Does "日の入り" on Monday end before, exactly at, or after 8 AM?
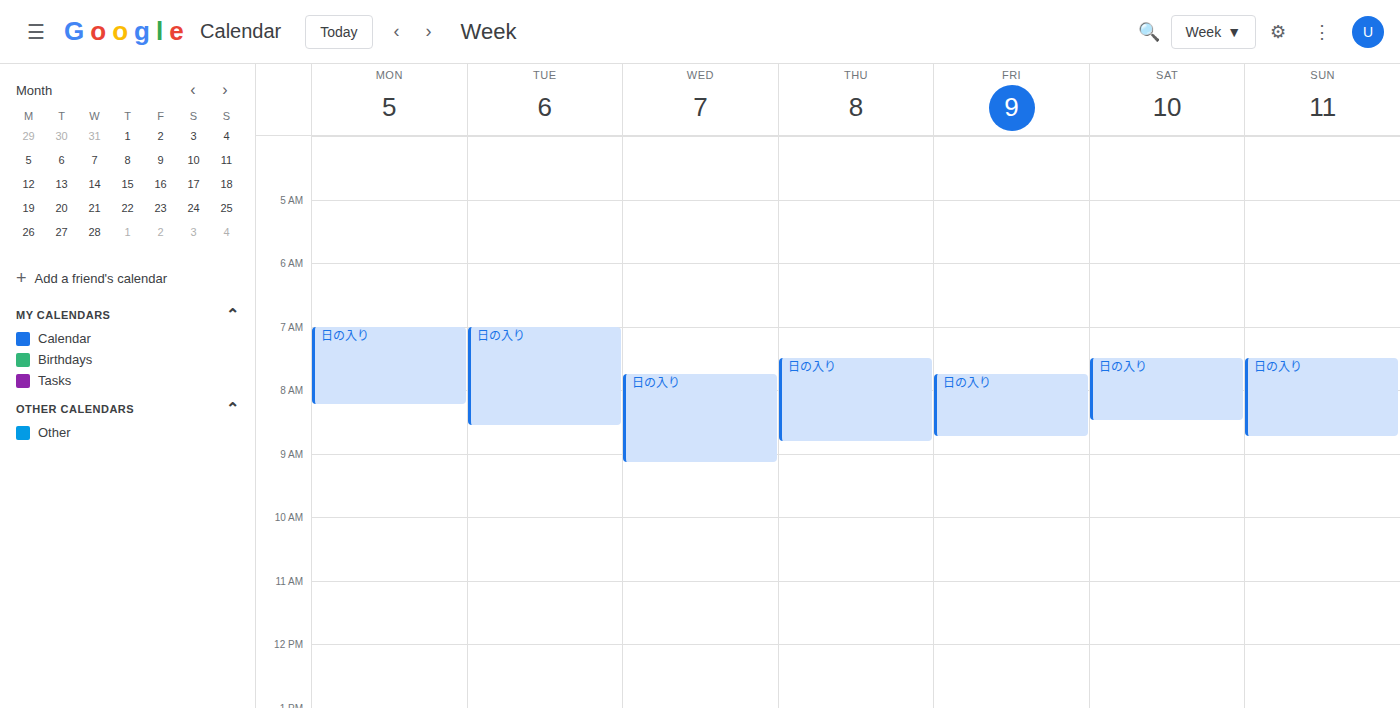
8:15 AM -- after 8 AM, 15 minutes below the 8 AM line.